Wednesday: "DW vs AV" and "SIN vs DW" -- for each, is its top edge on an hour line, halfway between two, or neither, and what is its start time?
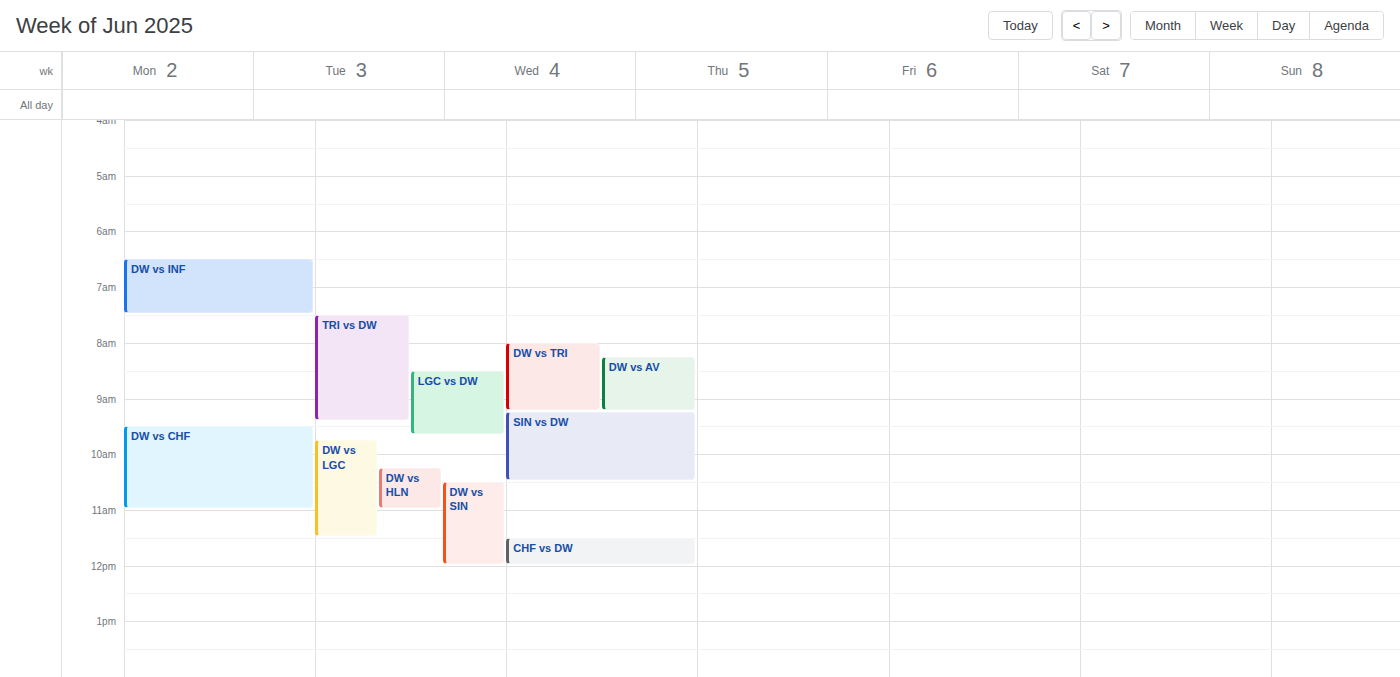
"DW vs AV": 08:15, neither: a quarter of the way from the 08:00 line to the 09:00 line. "SIN vs DW": 09:15, neither: a quarter of the way from the 09:00 line to the 10:00 line.